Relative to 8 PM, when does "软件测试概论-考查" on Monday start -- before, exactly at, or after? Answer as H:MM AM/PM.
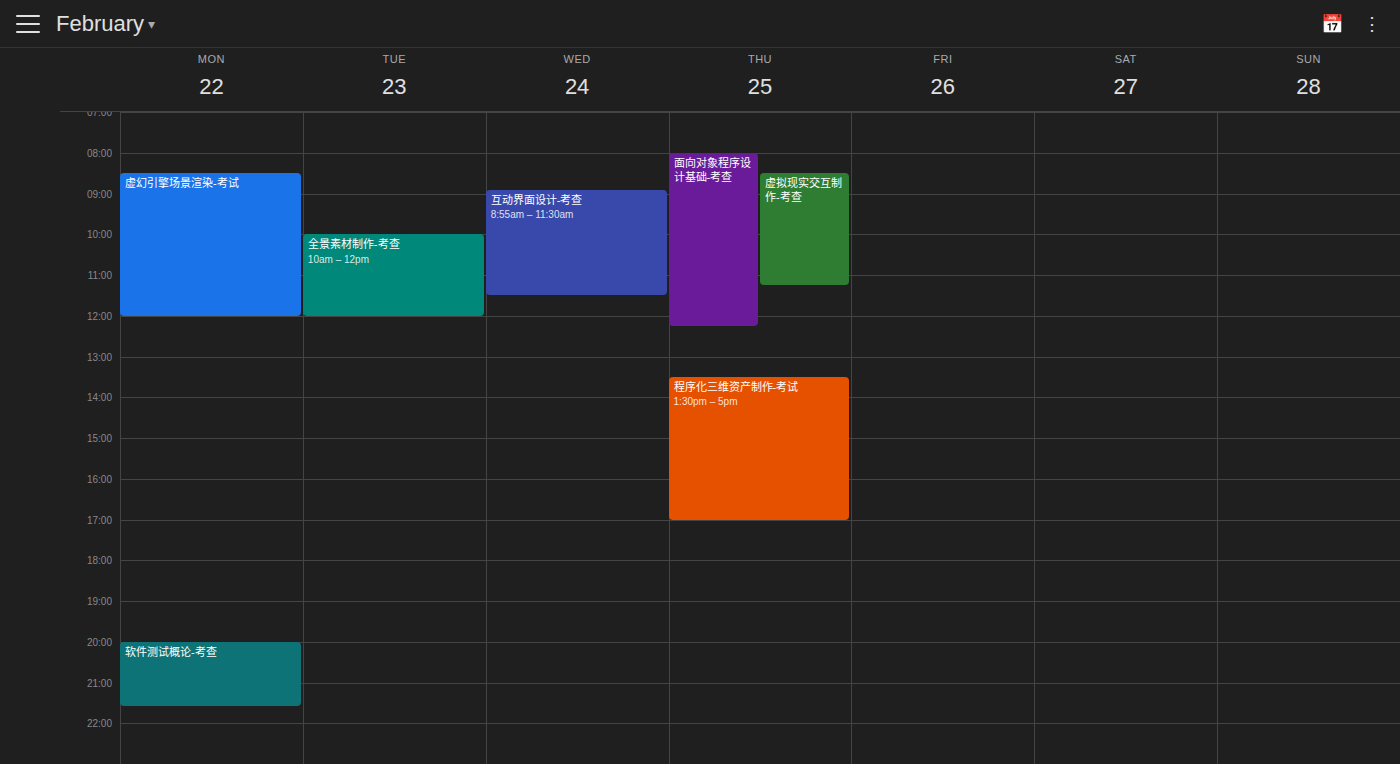
8:00 PM -- exactly at 8 PM, on the 8 PM line.